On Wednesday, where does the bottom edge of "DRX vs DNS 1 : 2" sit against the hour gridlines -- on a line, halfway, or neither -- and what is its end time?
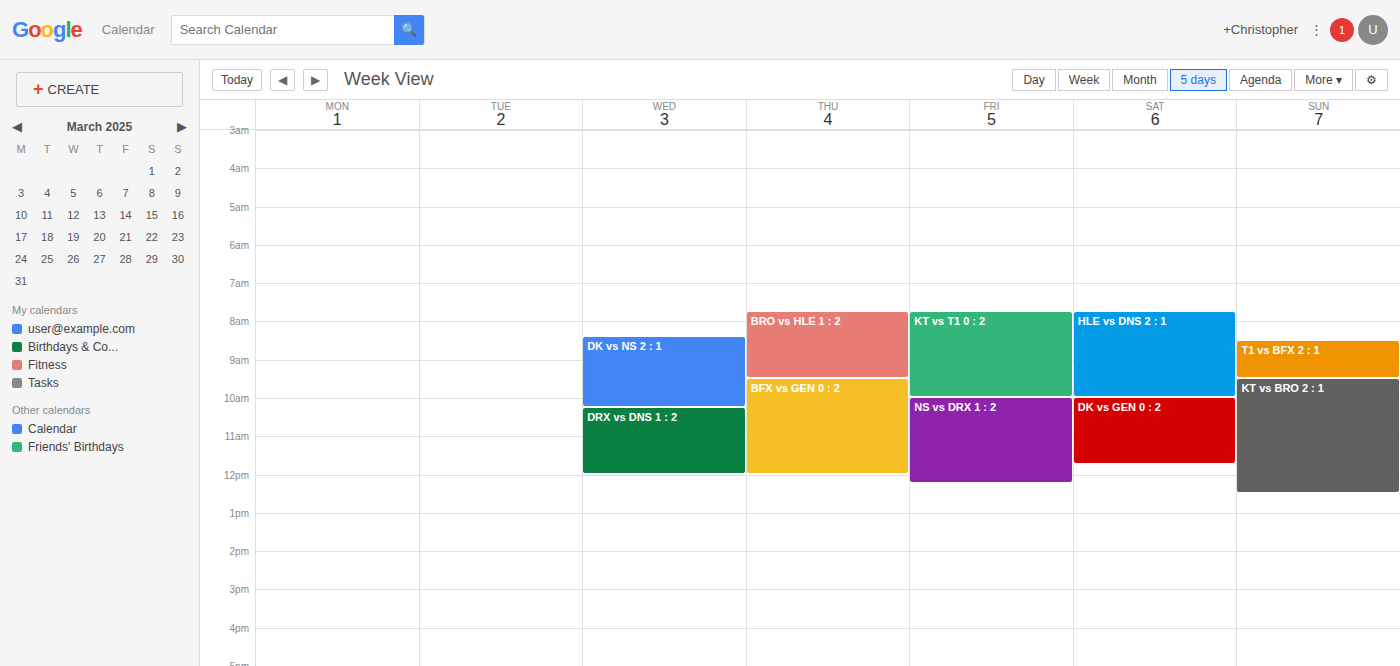
12:00 PM -- exactly on the 12 PM line.